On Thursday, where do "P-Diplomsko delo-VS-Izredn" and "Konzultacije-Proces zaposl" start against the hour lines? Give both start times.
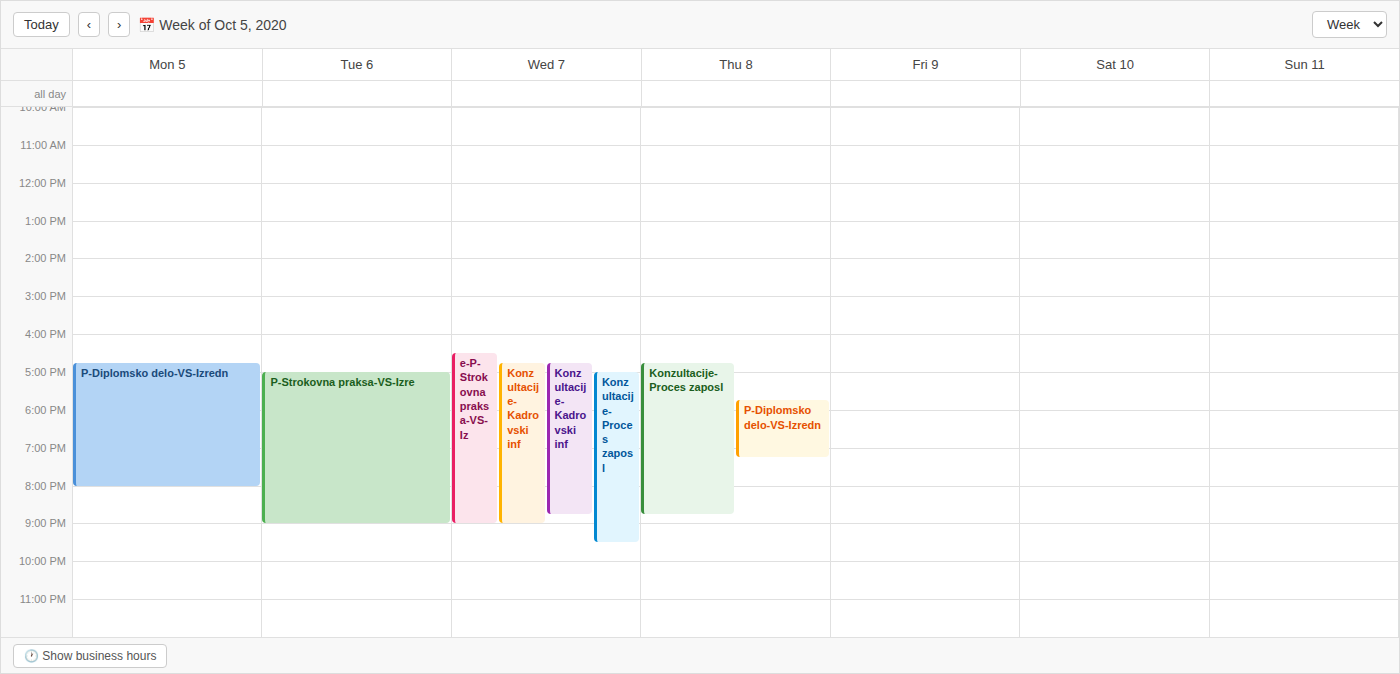
"P-Diplomsko delo-VS-Izredn": 5:45 PM, neither: three quarters of the way from the 5 PM line to the 6 PM line. "Konzultacije-Proces zaposl": 4:45 PM, neither: three quarters of the way from the 4 PM line to the 5 PM line.